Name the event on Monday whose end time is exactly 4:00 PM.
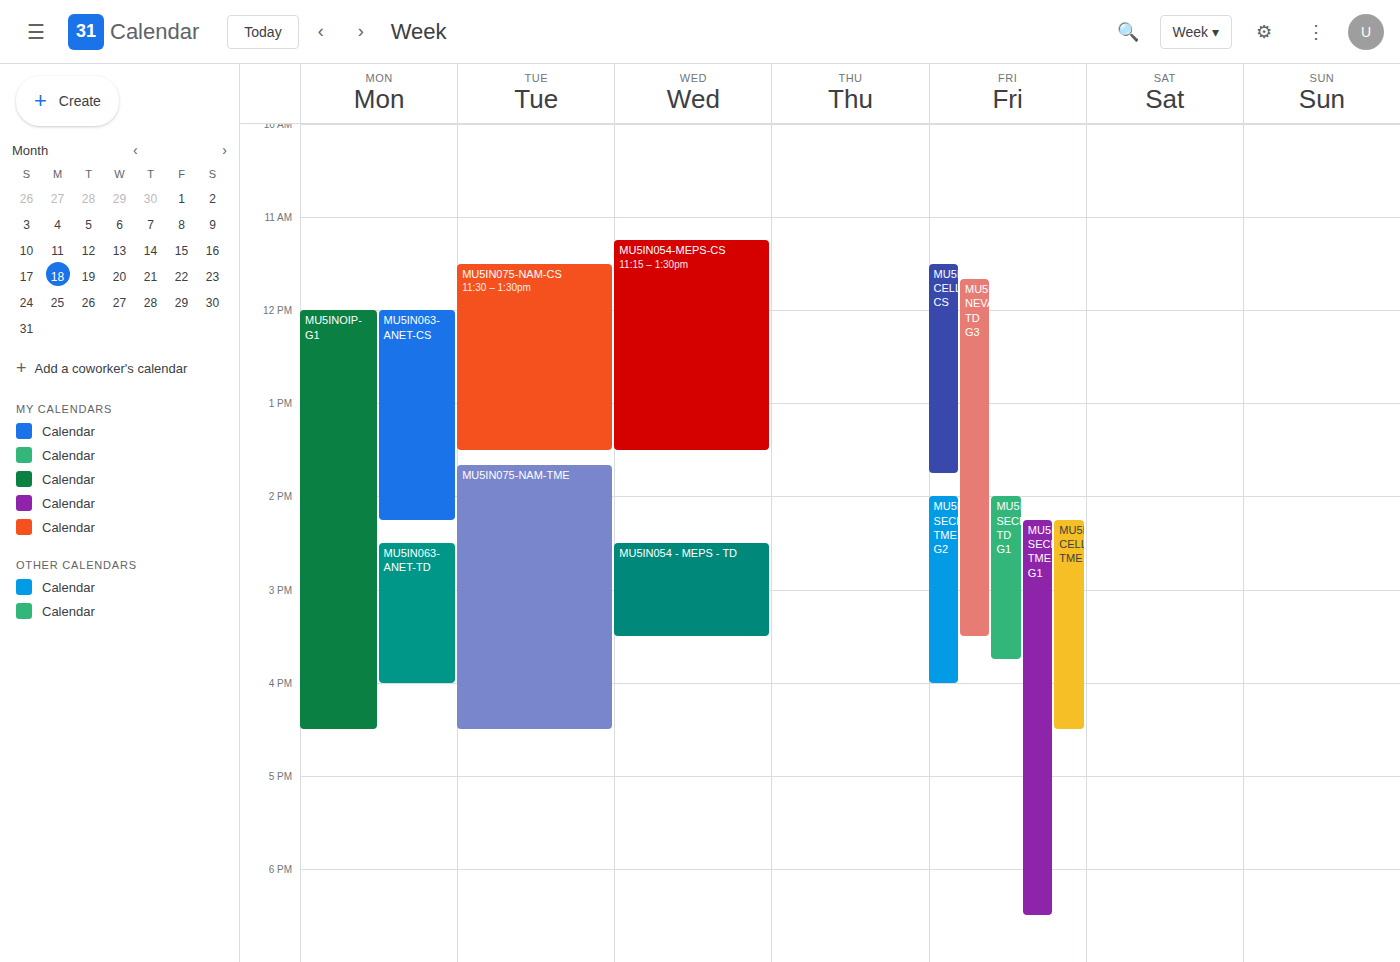
"MU5IN063-ANET-TD"